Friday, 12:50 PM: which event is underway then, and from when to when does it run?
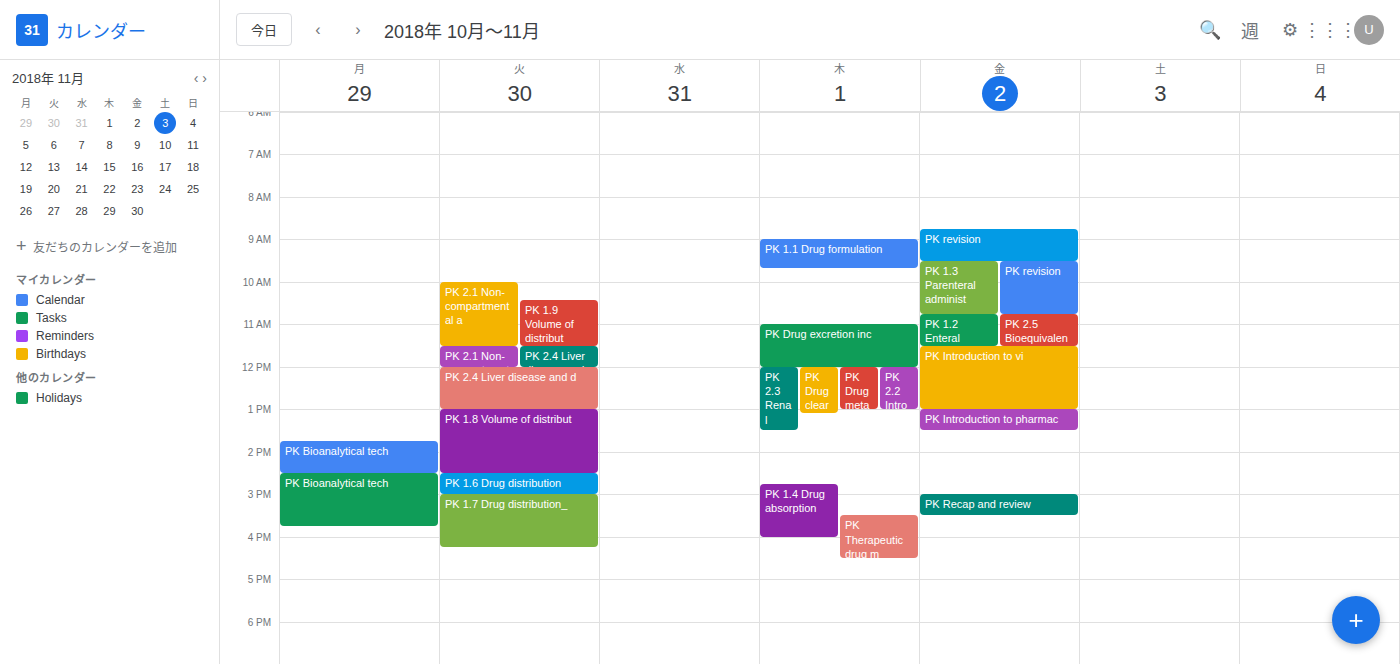
"PK Introduction to vi", 11:30 AM to 1:00 PM